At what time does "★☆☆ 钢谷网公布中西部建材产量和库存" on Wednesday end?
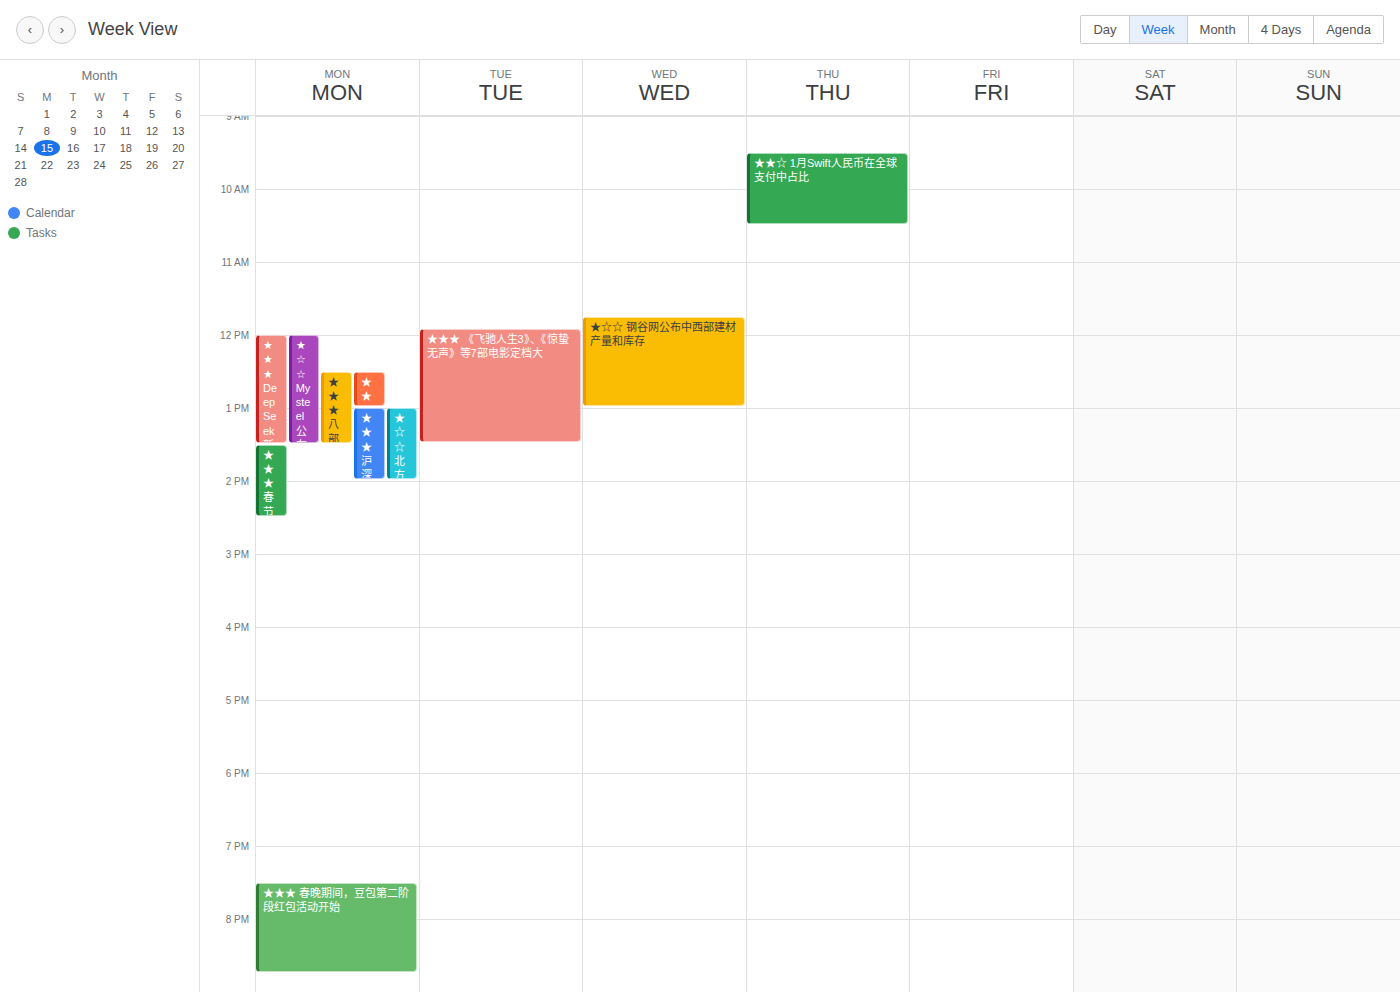
1:00 PM